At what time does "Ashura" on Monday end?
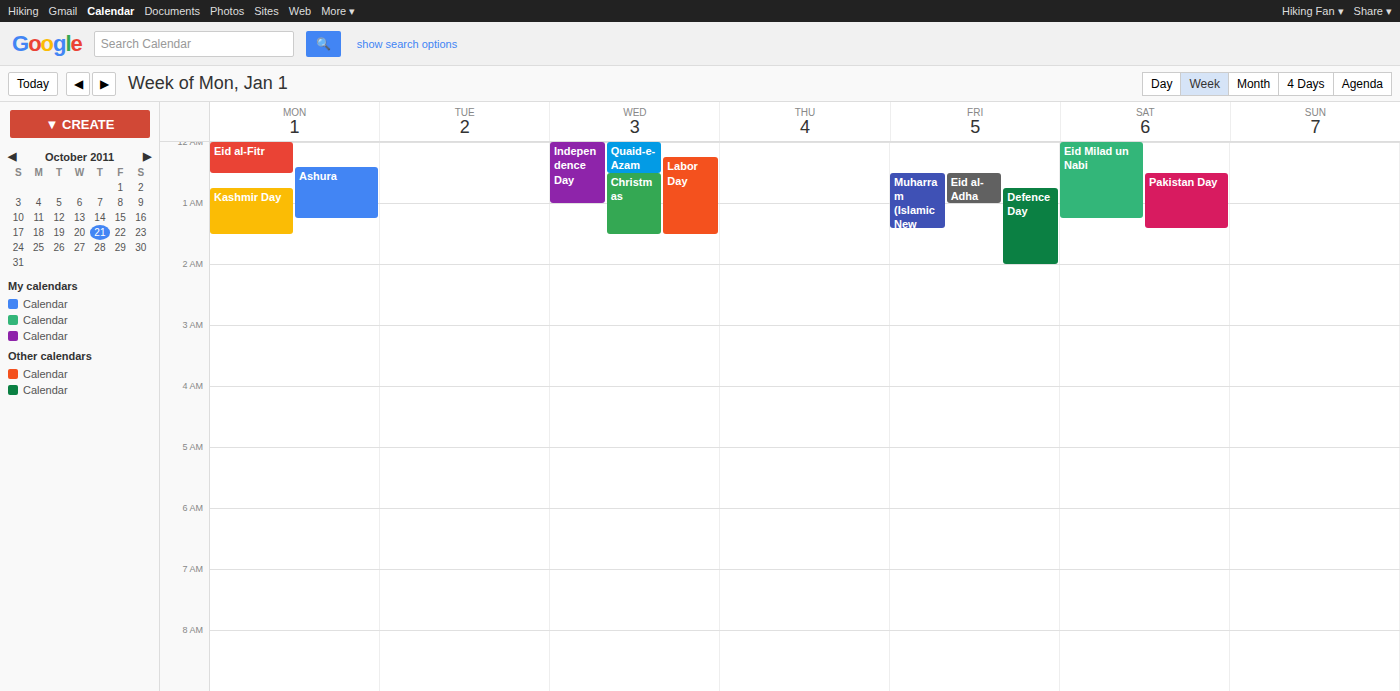
1:15 AM